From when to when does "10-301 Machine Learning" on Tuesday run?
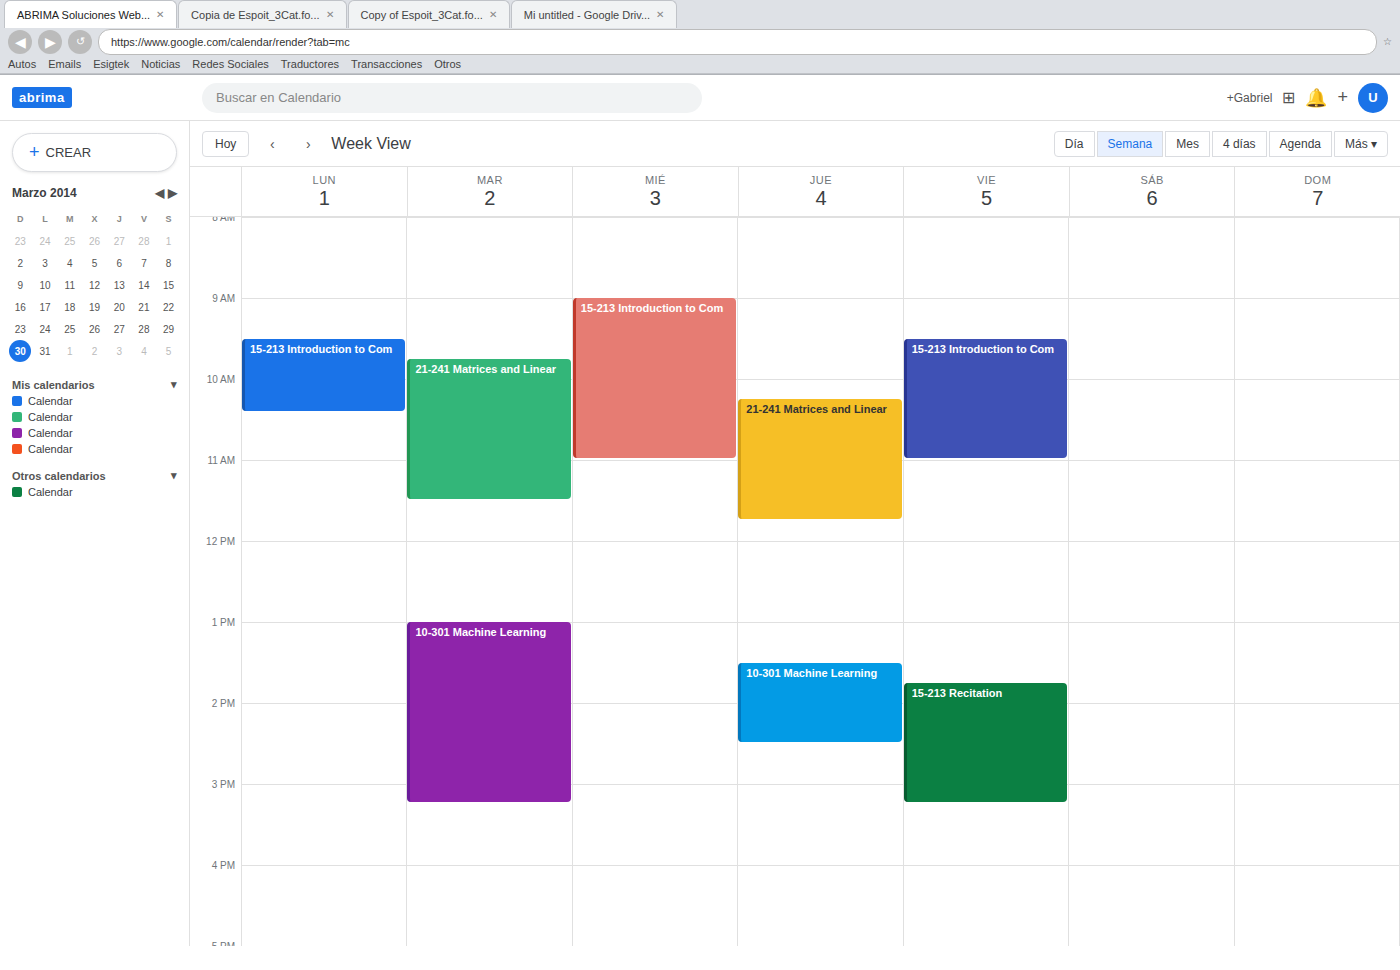
1:00 PM to 3:15 PM